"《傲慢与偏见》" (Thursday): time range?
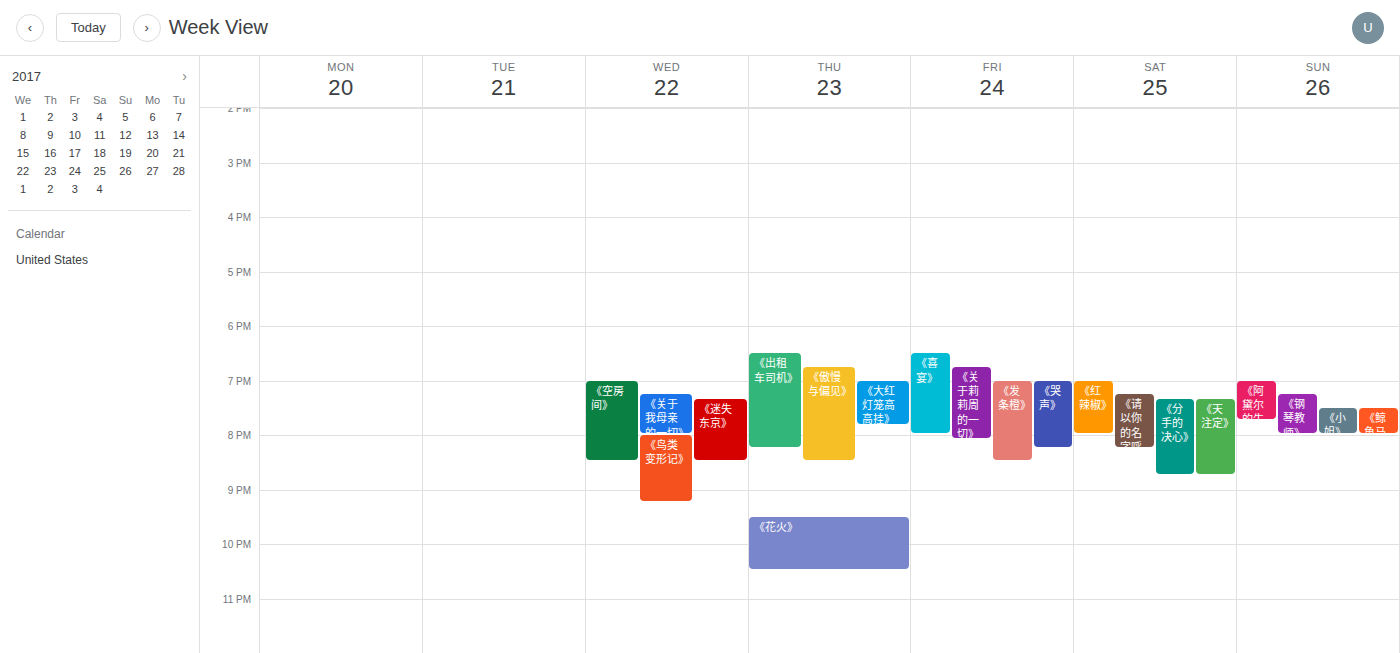
6:45 PM to 8:30 PM